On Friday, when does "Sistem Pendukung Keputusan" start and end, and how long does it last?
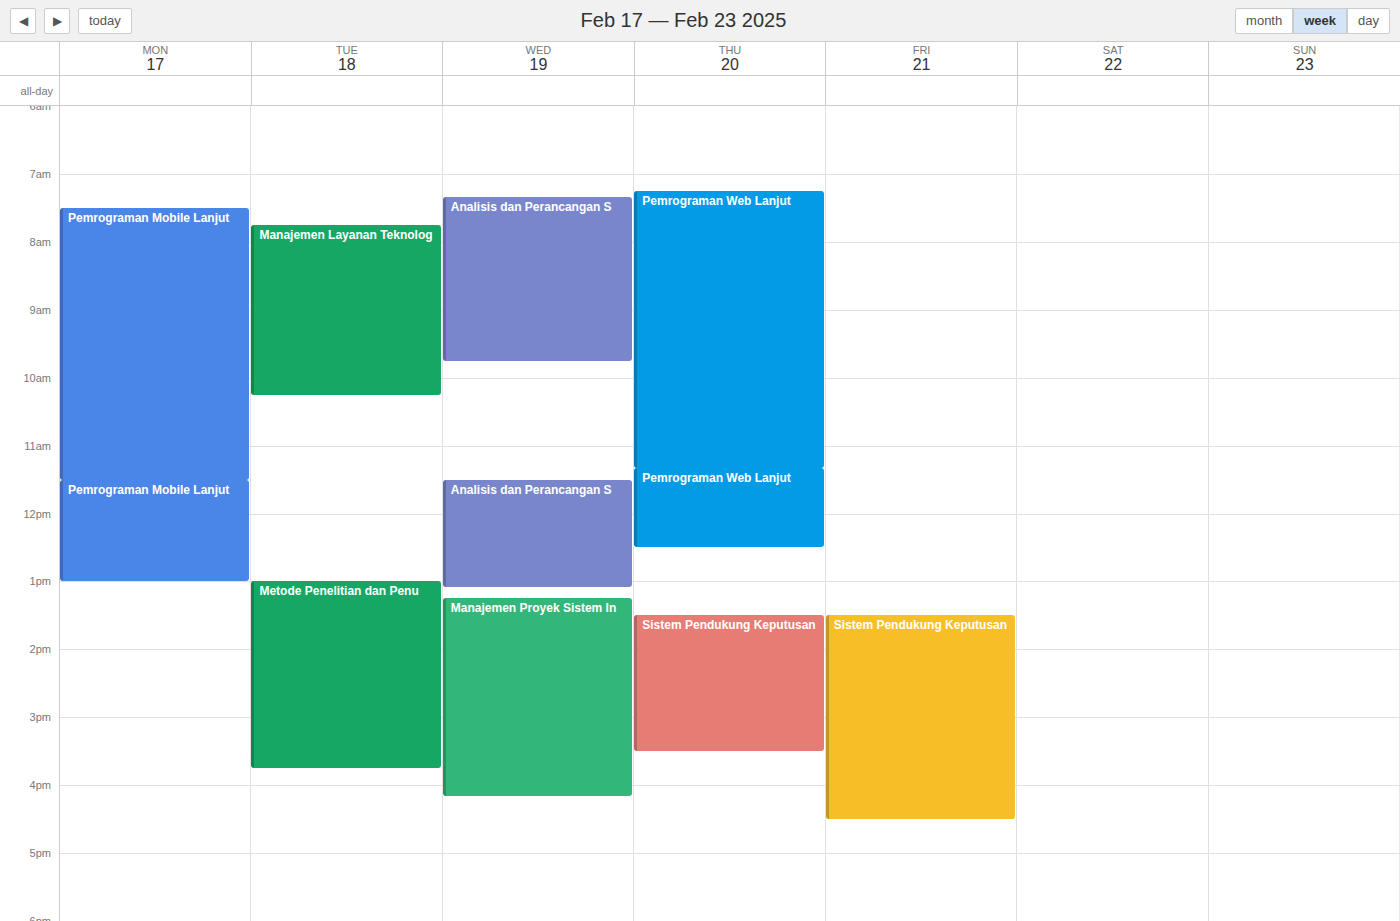
1:30 PM to 4:30 PM, 3 hours